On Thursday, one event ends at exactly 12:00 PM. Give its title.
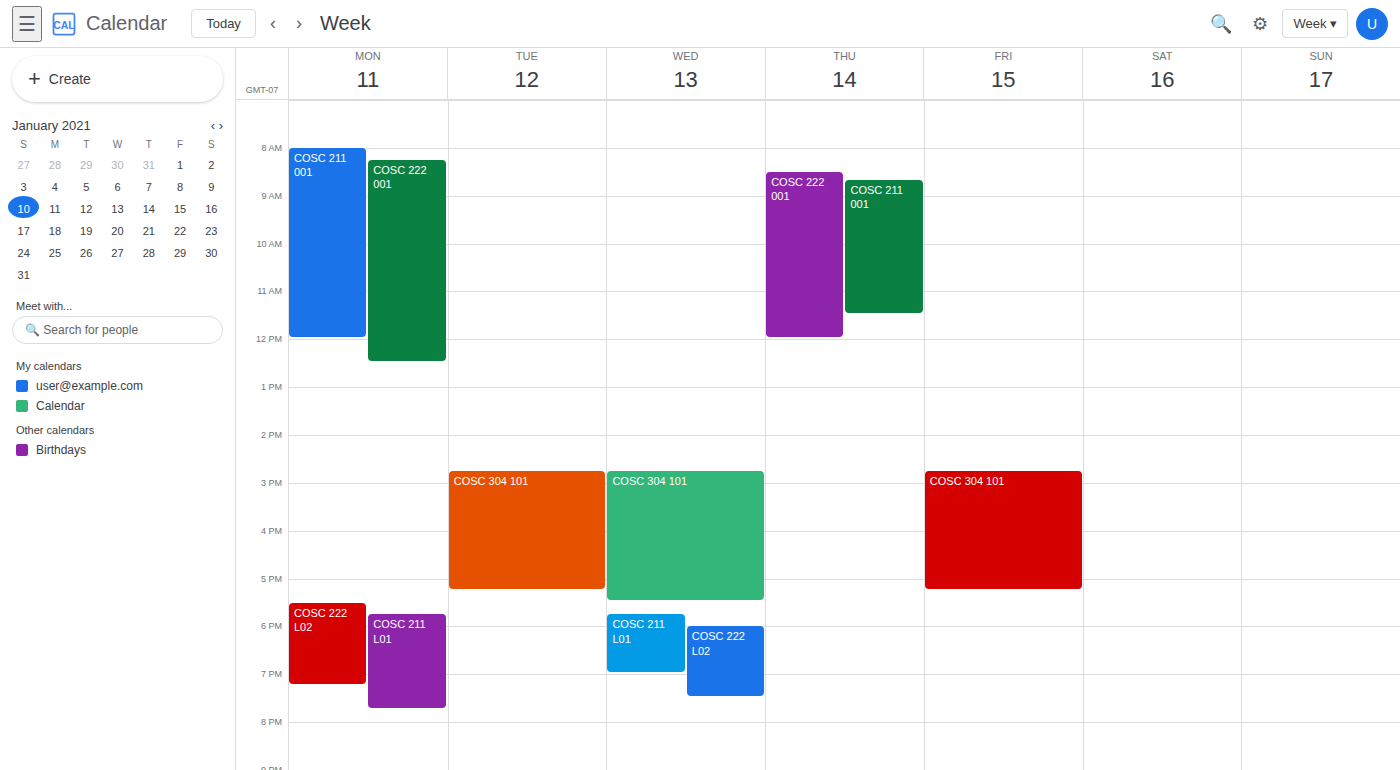
"COSC 222 001"